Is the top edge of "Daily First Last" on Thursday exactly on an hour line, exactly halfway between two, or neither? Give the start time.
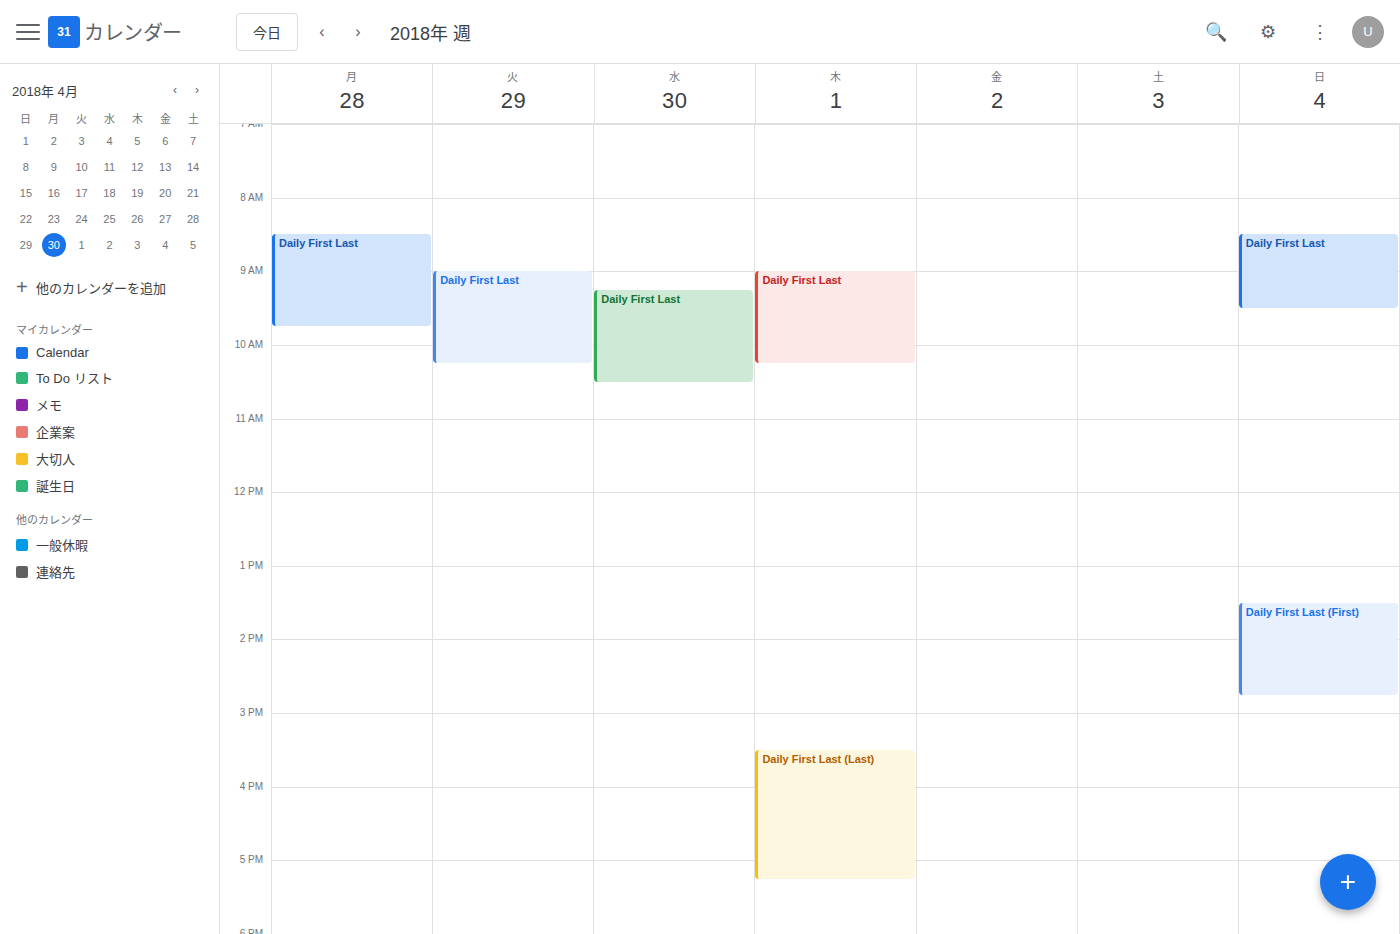
9:00 AM -- exactly on the 9 AM line.